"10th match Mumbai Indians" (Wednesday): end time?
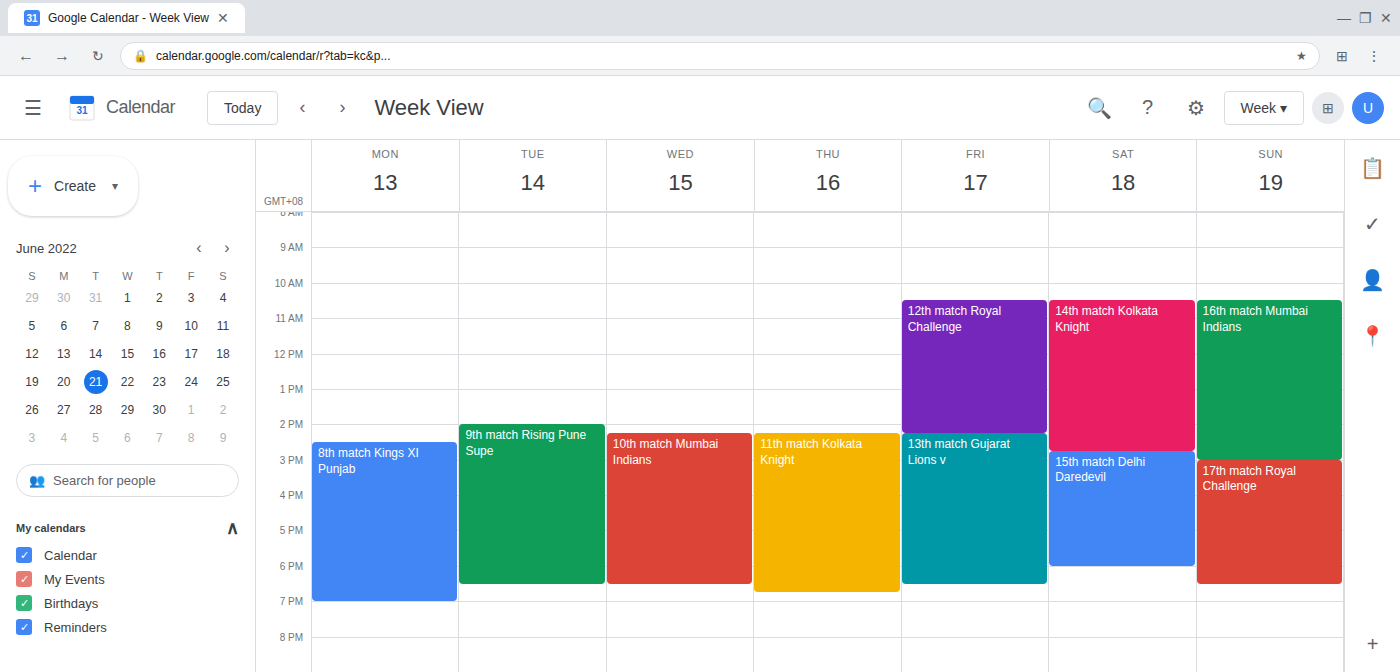
6:30 PM